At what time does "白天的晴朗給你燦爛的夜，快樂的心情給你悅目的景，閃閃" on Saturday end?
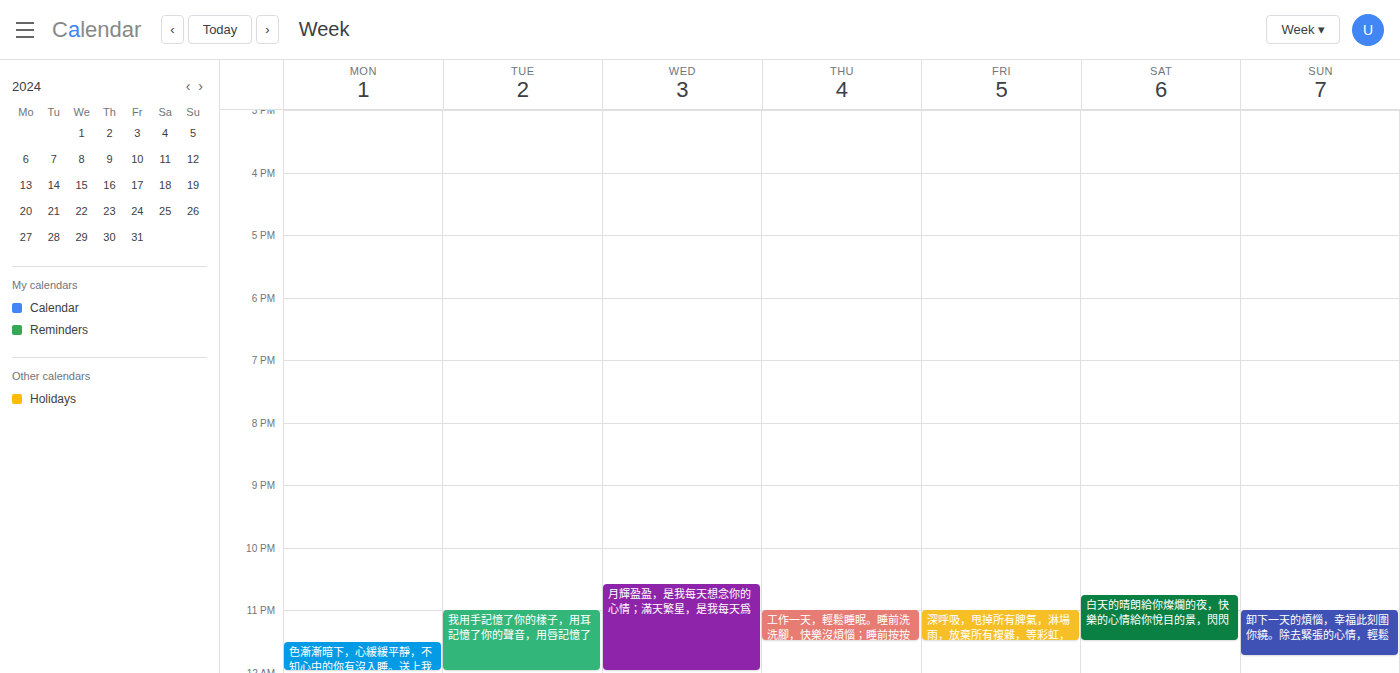
11:30 PM